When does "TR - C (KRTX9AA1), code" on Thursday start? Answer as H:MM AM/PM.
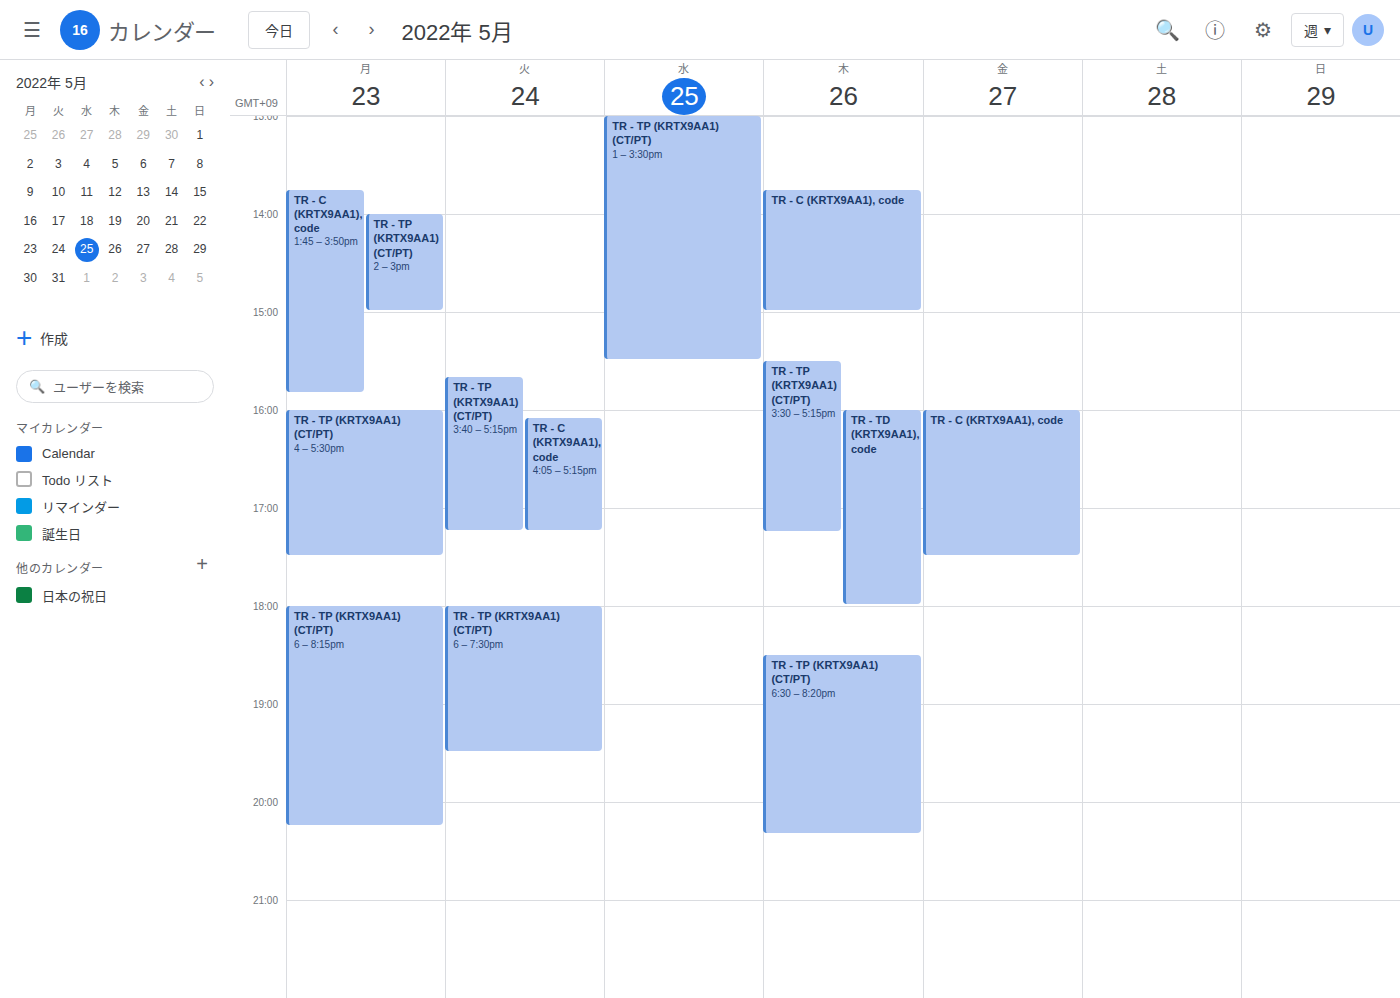
1:45 PM